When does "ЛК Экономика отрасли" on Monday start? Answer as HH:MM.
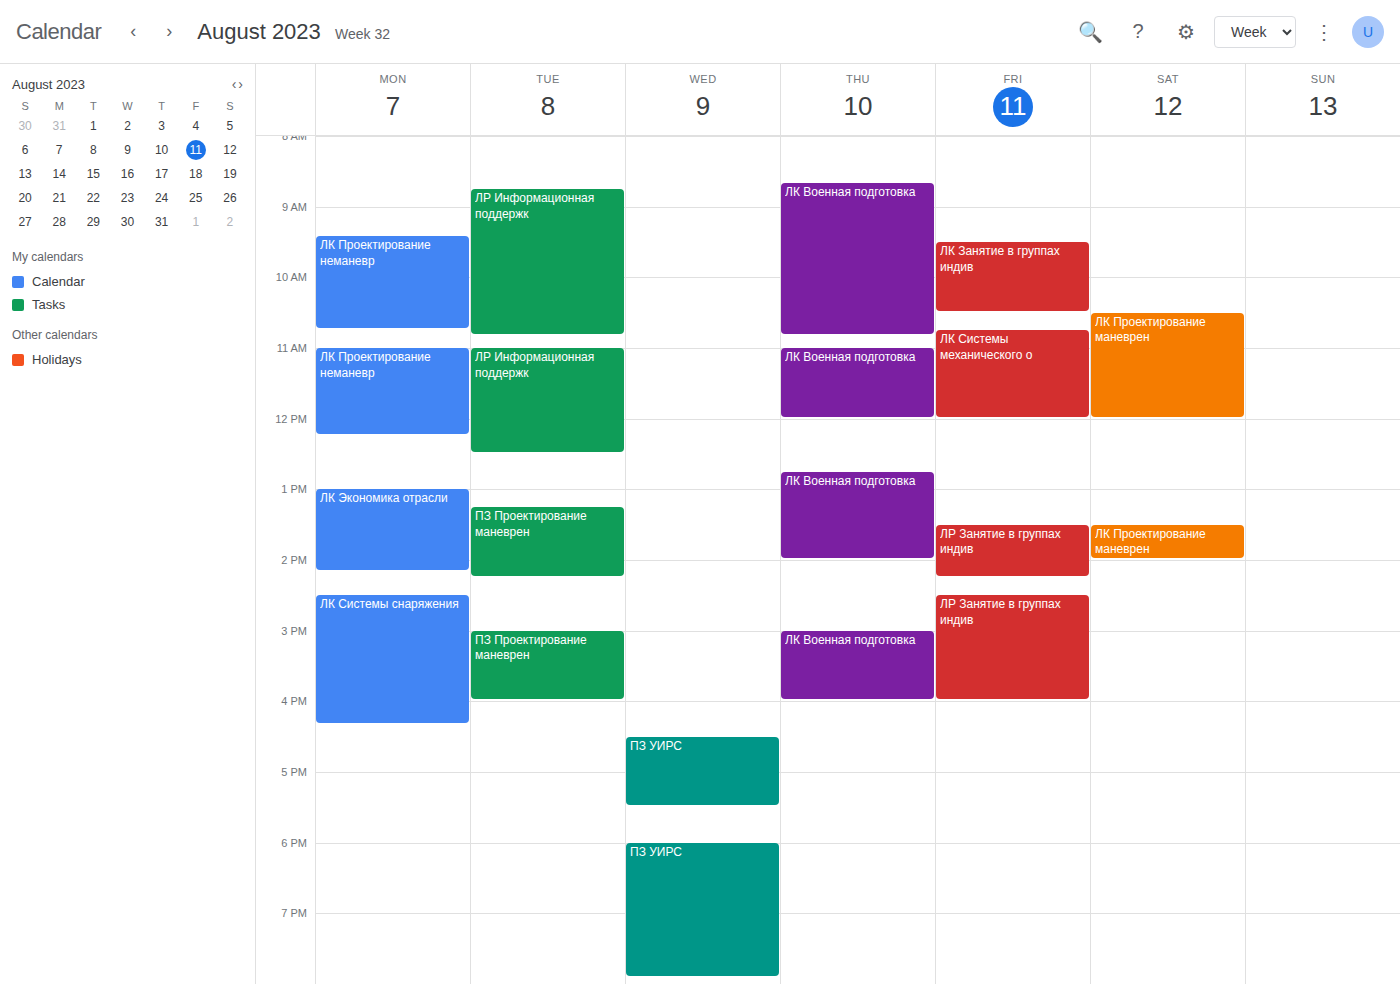
13:00